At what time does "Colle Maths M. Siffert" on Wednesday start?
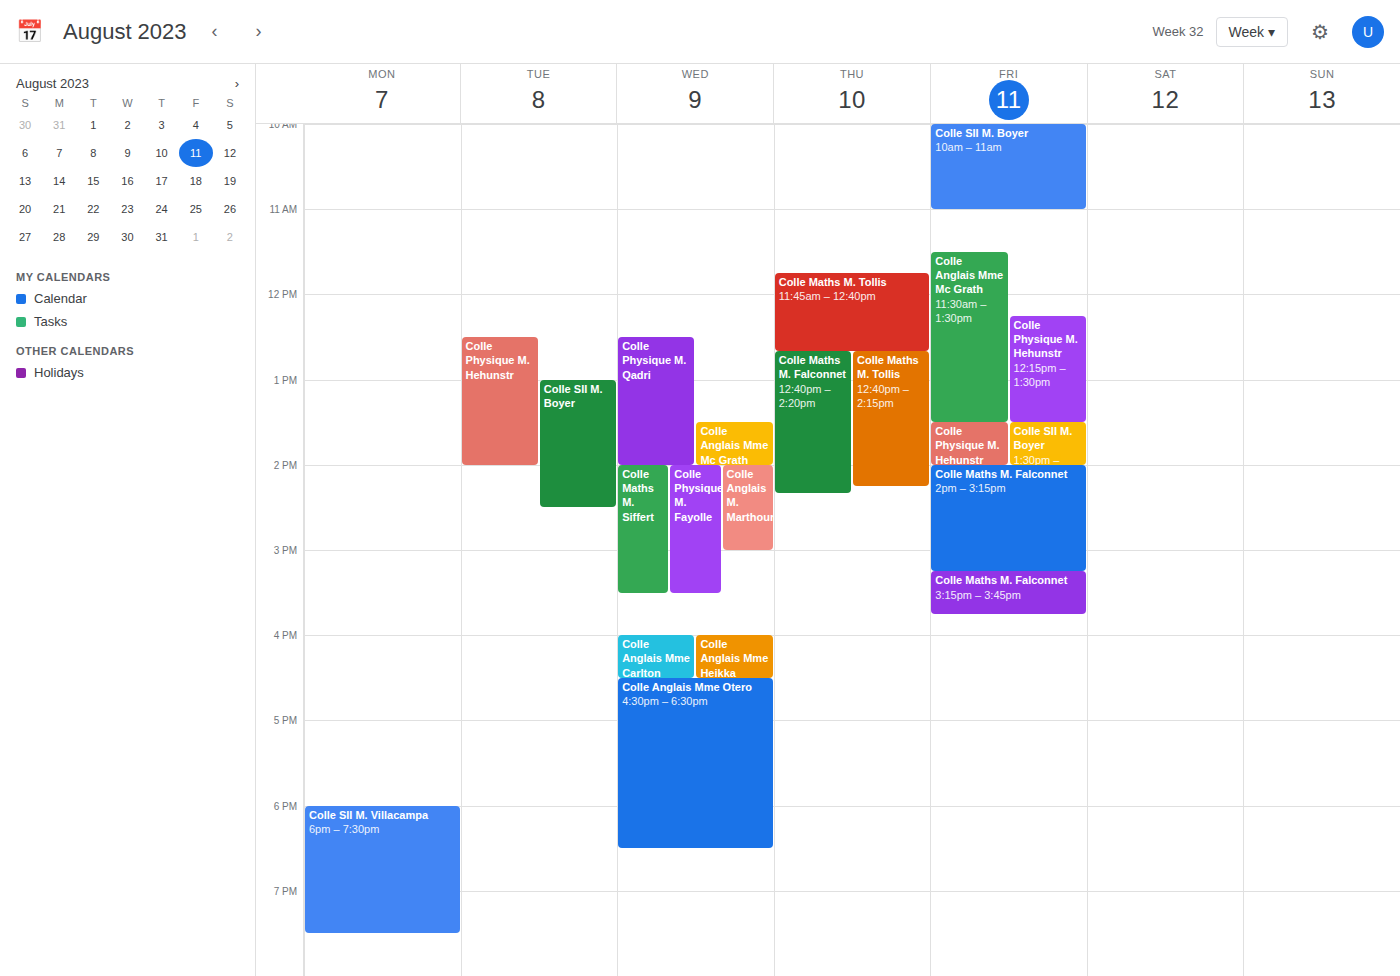
2:00 PM